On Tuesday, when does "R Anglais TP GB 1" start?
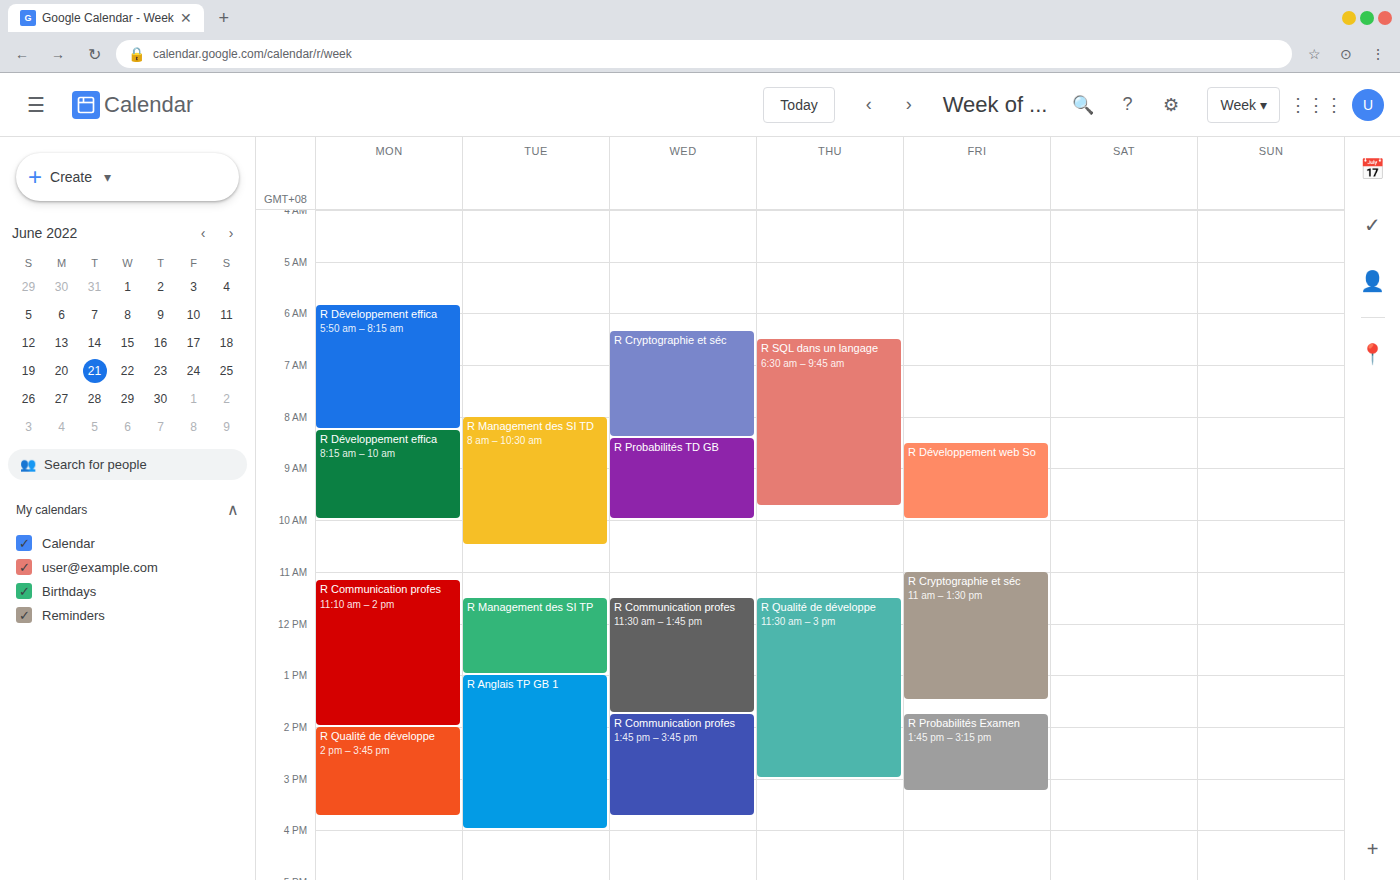
1:00 PM